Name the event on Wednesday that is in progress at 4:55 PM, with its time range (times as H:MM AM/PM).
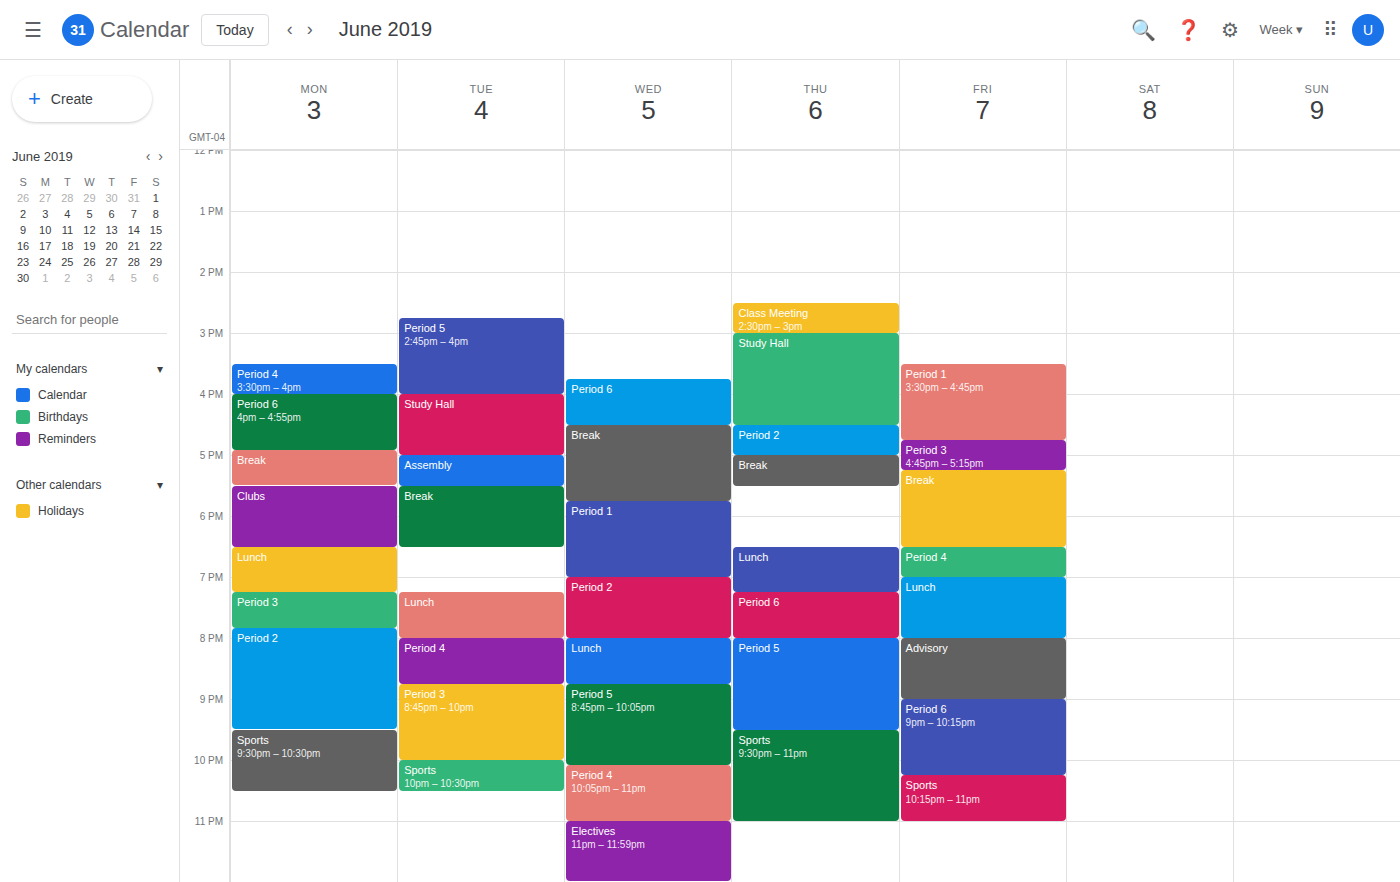
"Break", 4:30 PM to 5:45 PM